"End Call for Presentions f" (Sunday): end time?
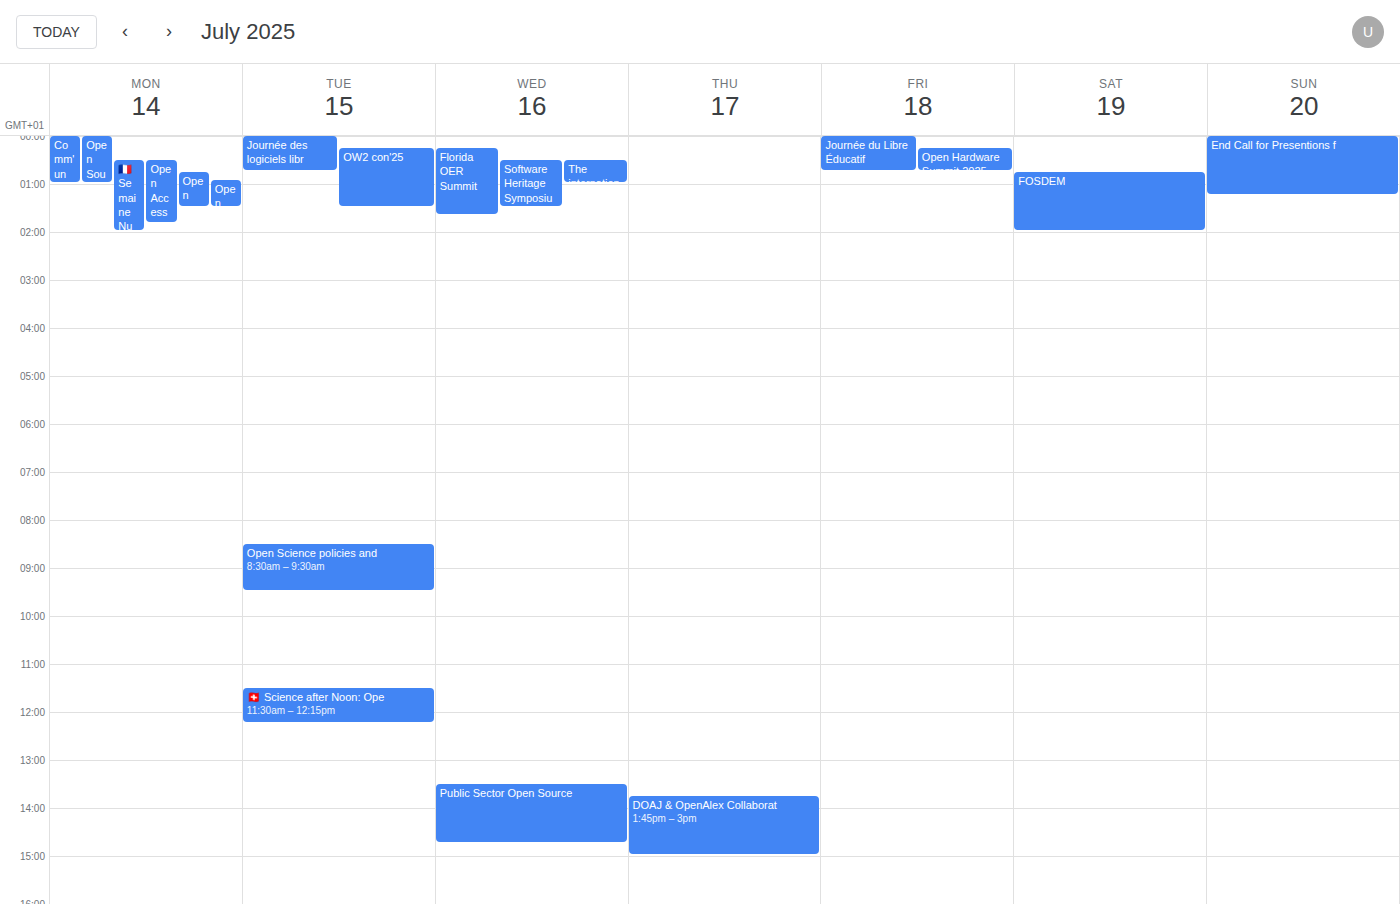
1:15 AM